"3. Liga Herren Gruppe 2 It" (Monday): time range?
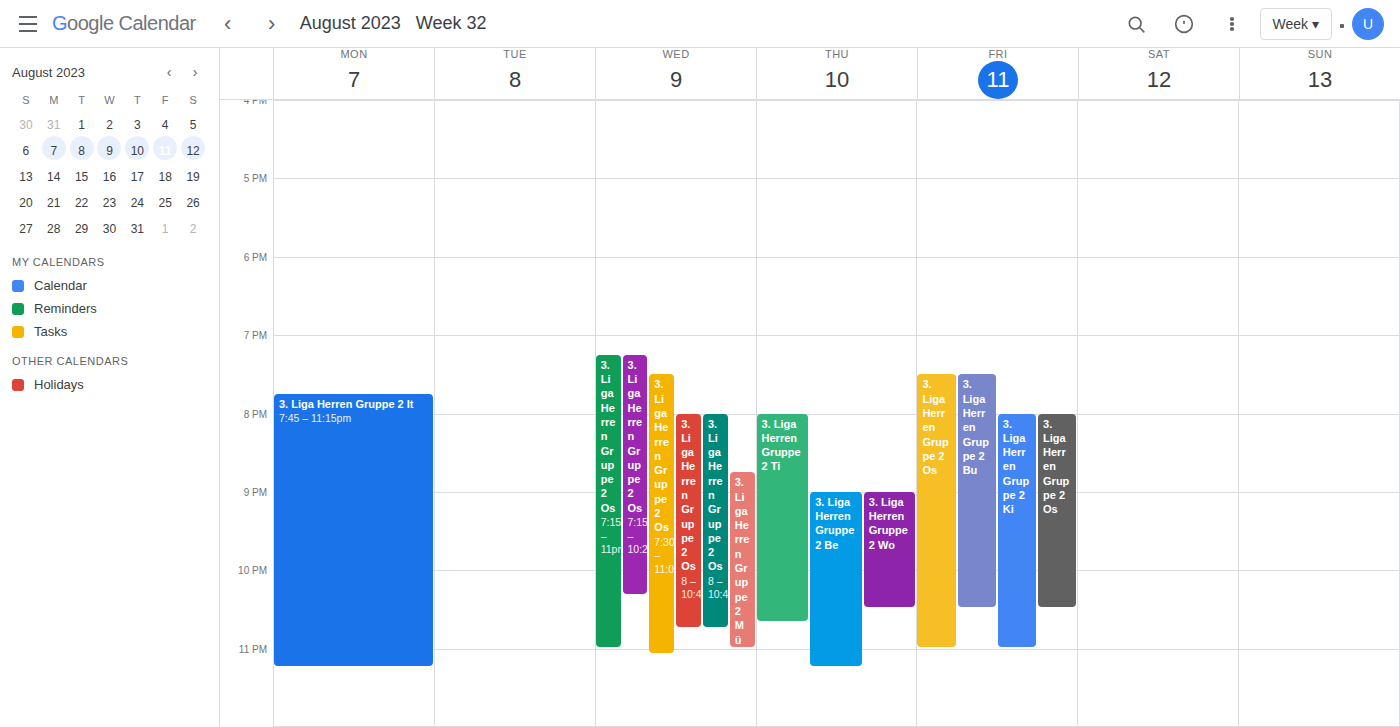
7:45 PM to 11:15 PM